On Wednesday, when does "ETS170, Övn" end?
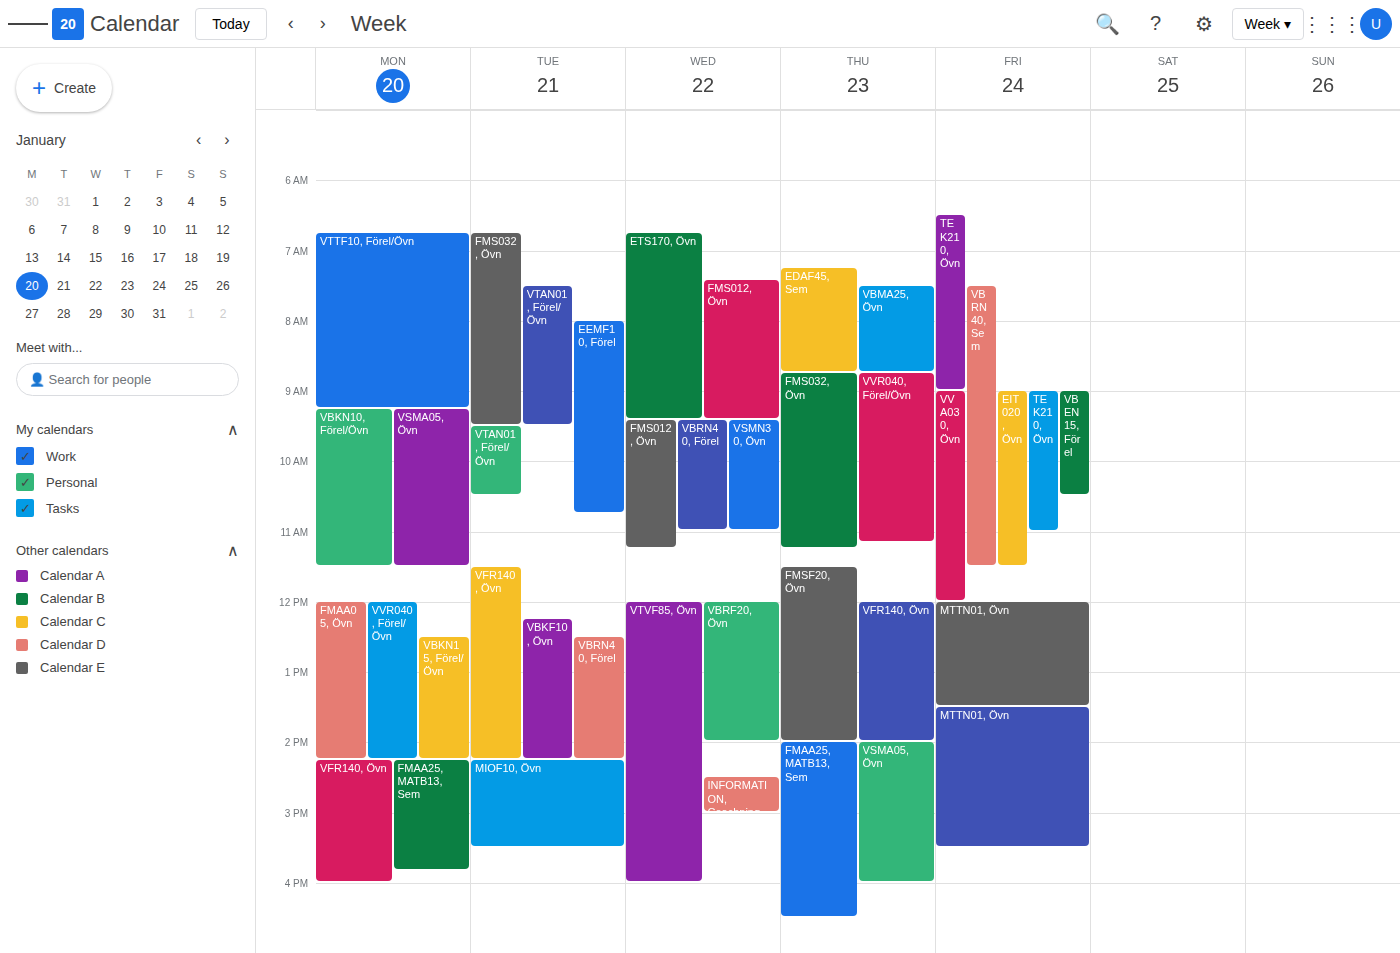
9:25 AM